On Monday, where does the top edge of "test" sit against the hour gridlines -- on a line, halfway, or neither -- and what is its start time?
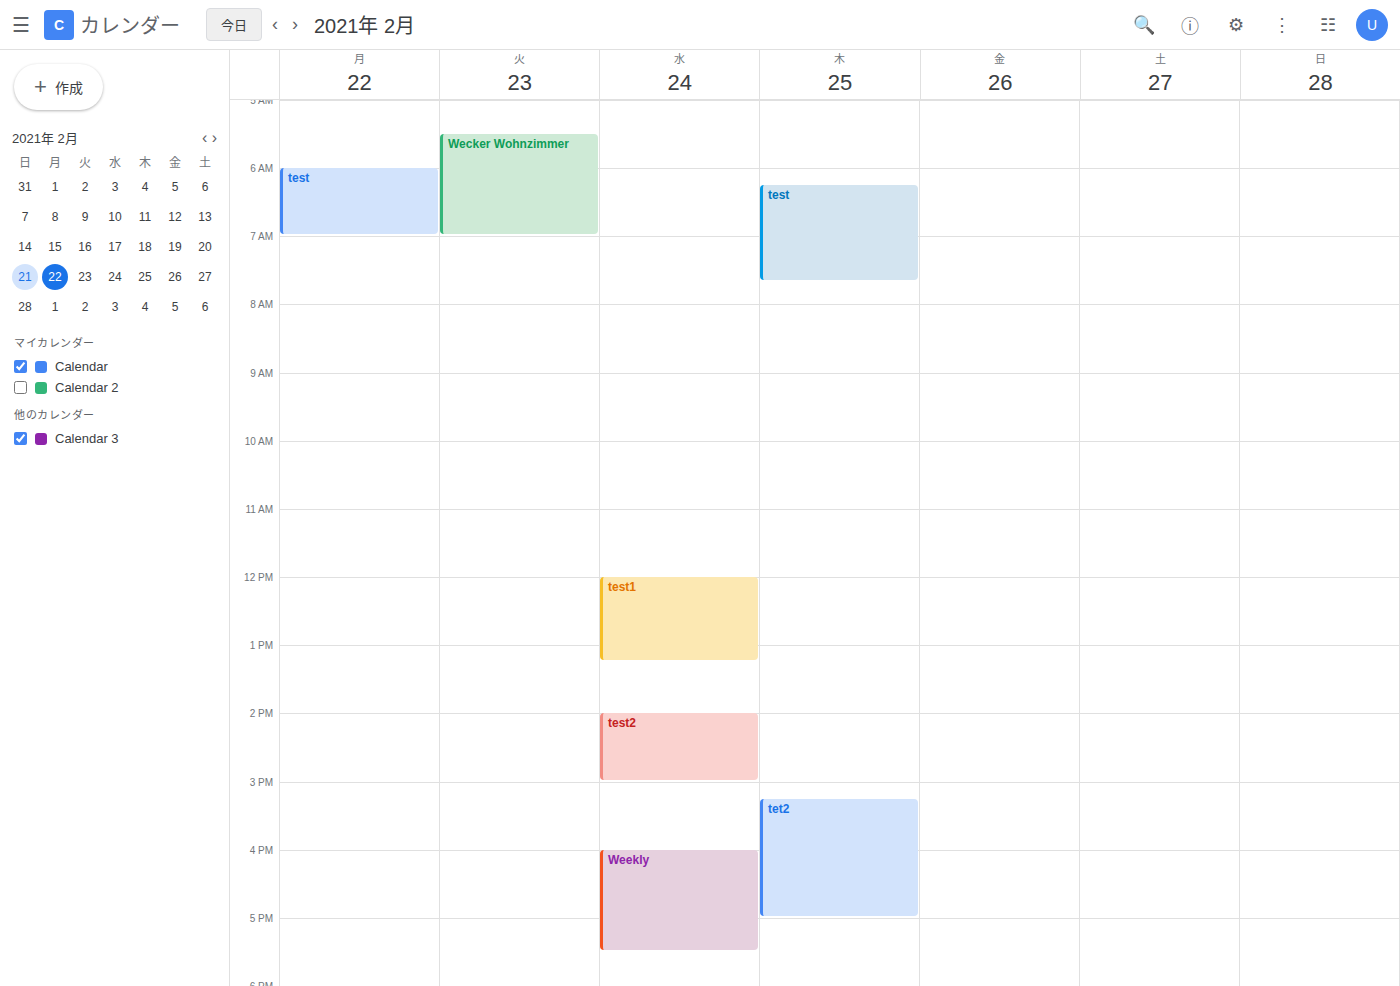
6:00 AM -- exactly on the 6 AM line.